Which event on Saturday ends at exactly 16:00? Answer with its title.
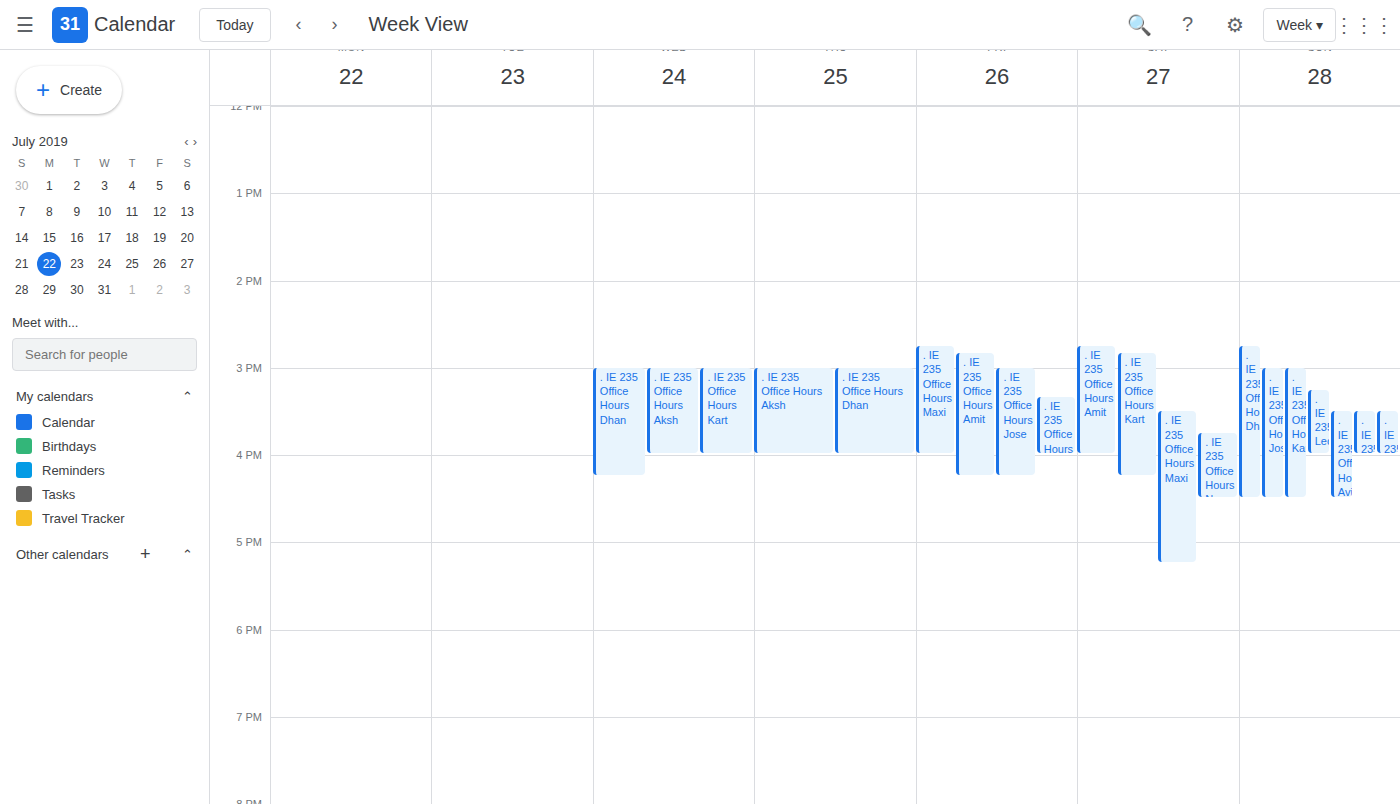
". IE 235 Office Hours Amit"